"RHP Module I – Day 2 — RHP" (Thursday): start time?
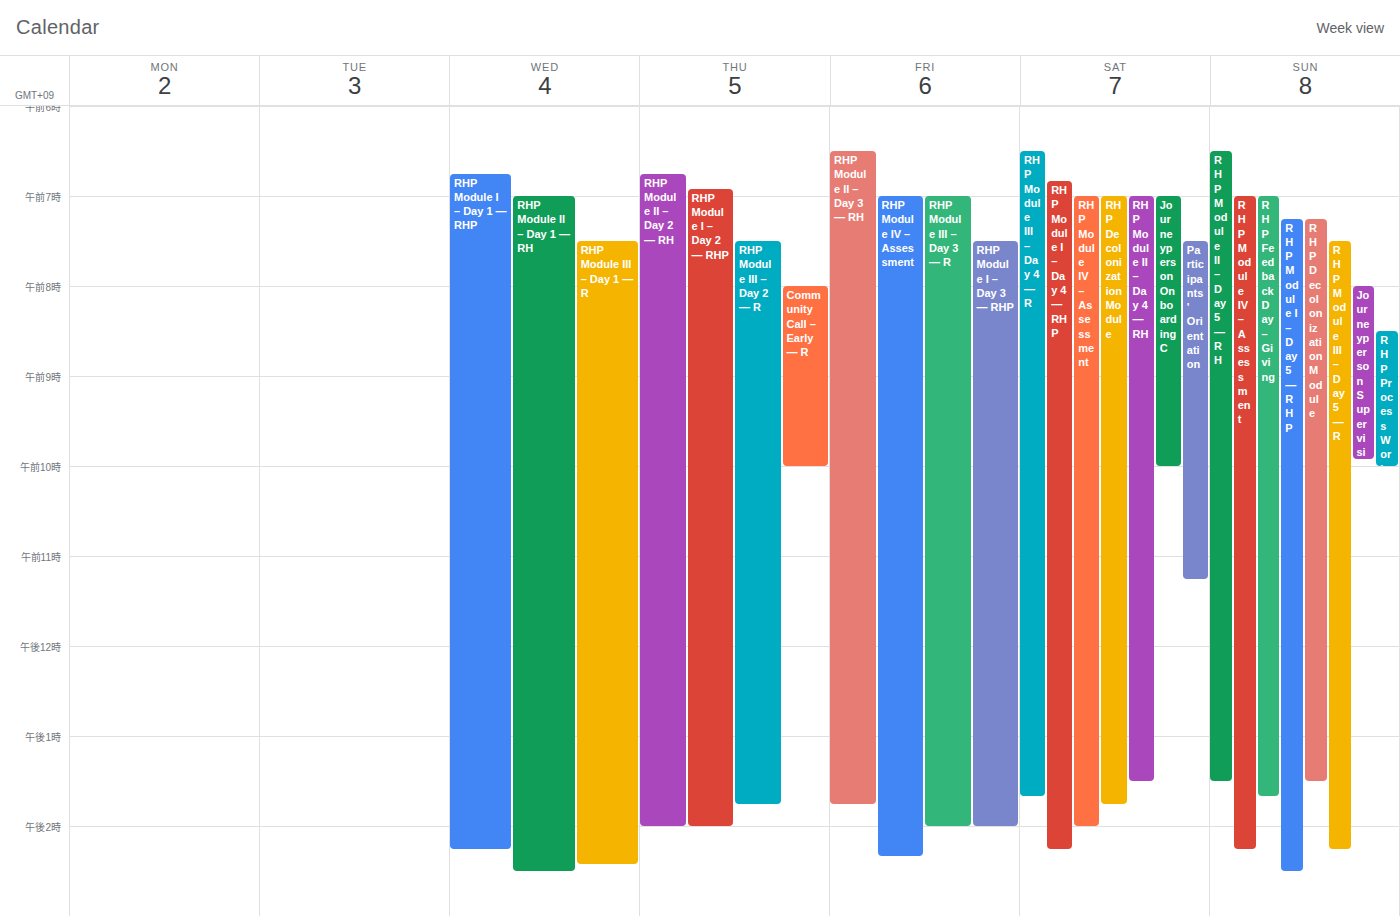
6:55 AM